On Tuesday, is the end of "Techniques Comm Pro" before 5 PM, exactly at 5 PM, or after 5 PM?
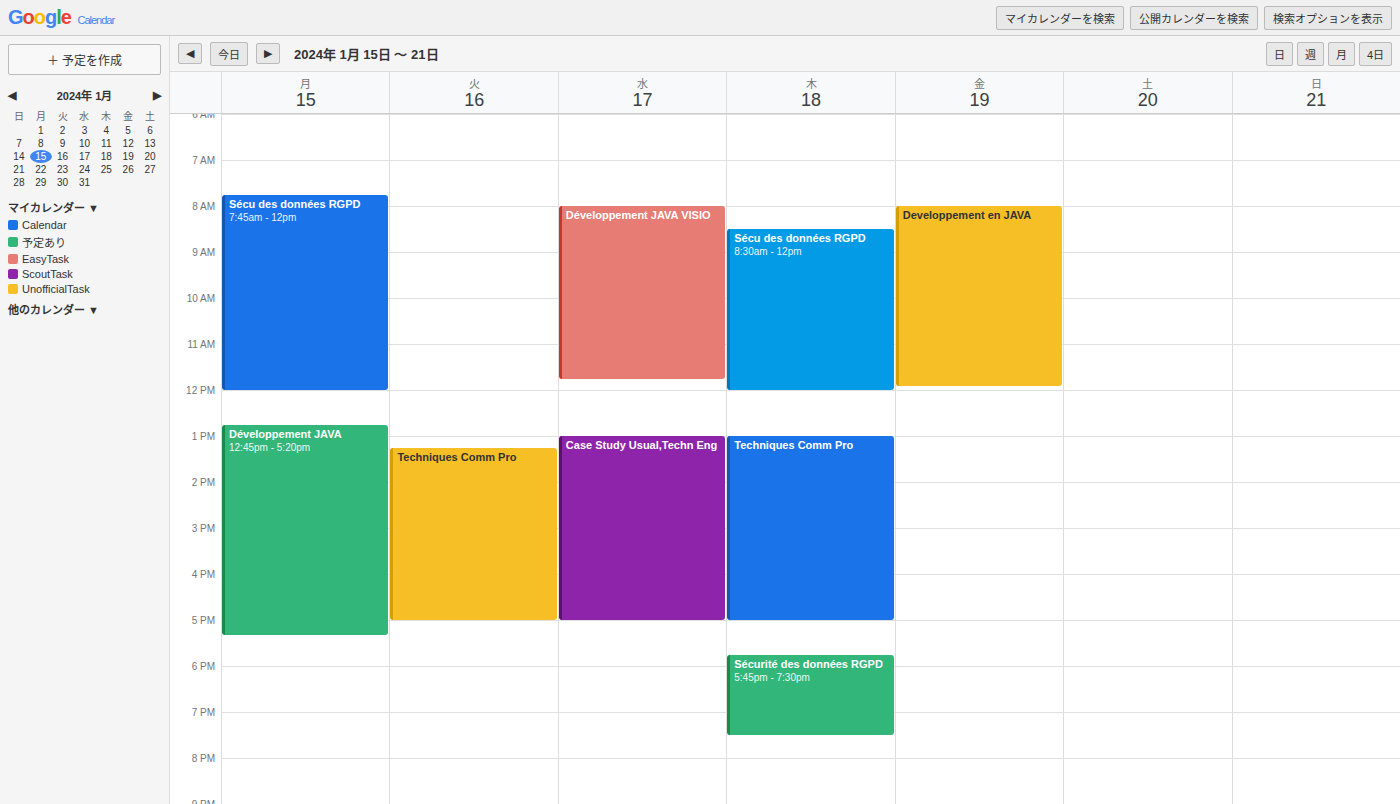
5:00 PM -- exactly at 5 PM, on the 5 PM line.